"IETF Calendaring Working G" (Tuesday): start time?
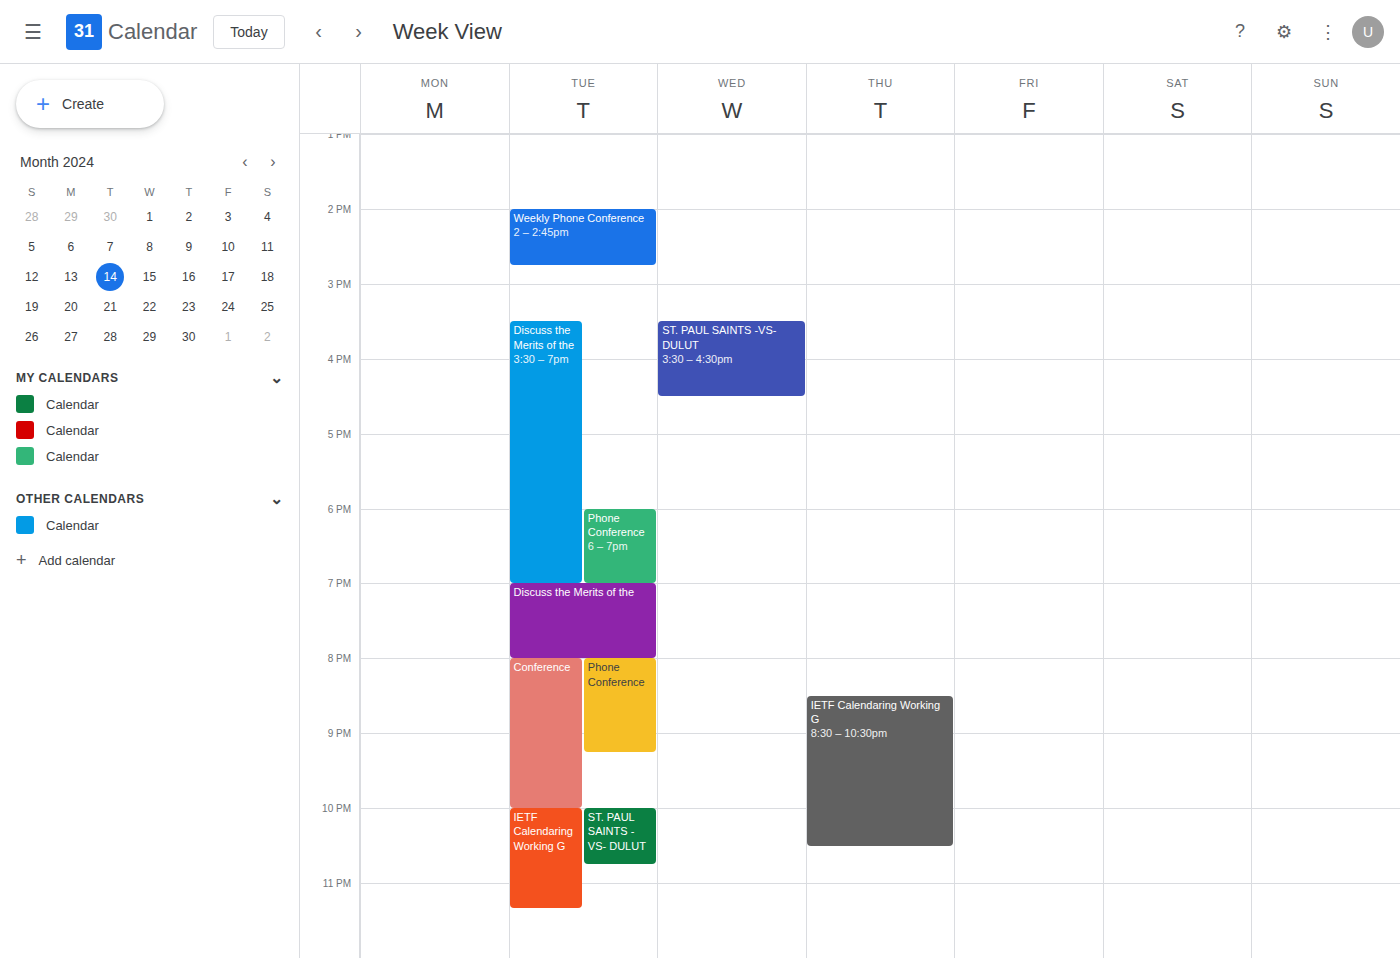
22:00